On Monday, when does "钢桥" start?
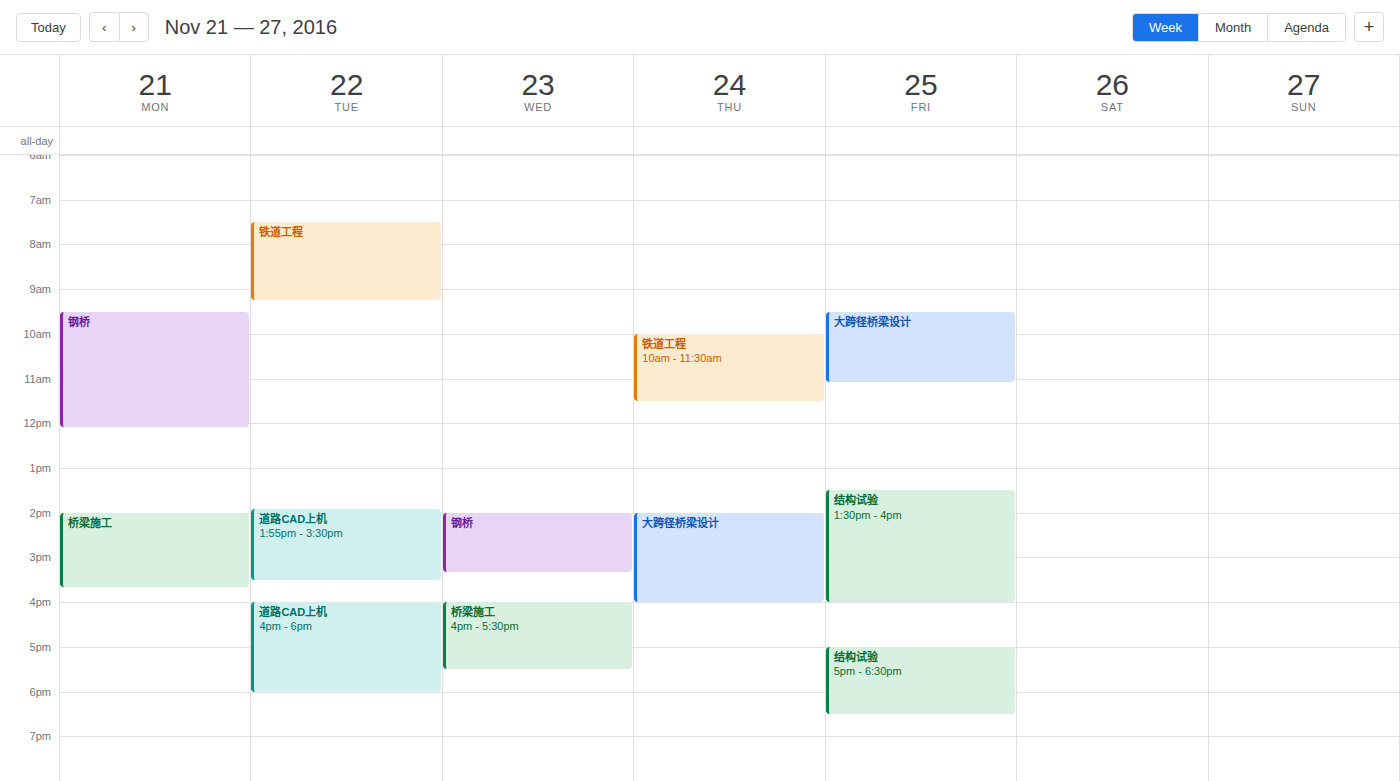
9:30 AM